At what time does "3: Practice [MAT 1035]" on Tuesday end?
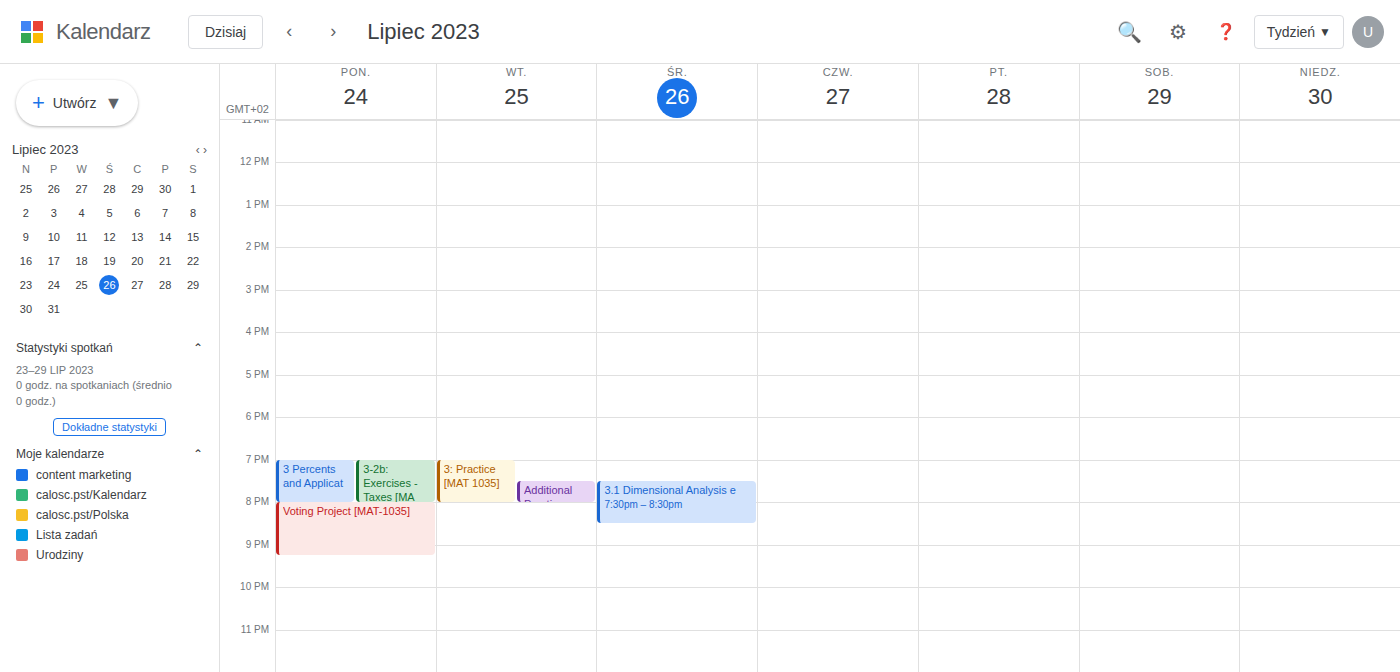
8:00 PM